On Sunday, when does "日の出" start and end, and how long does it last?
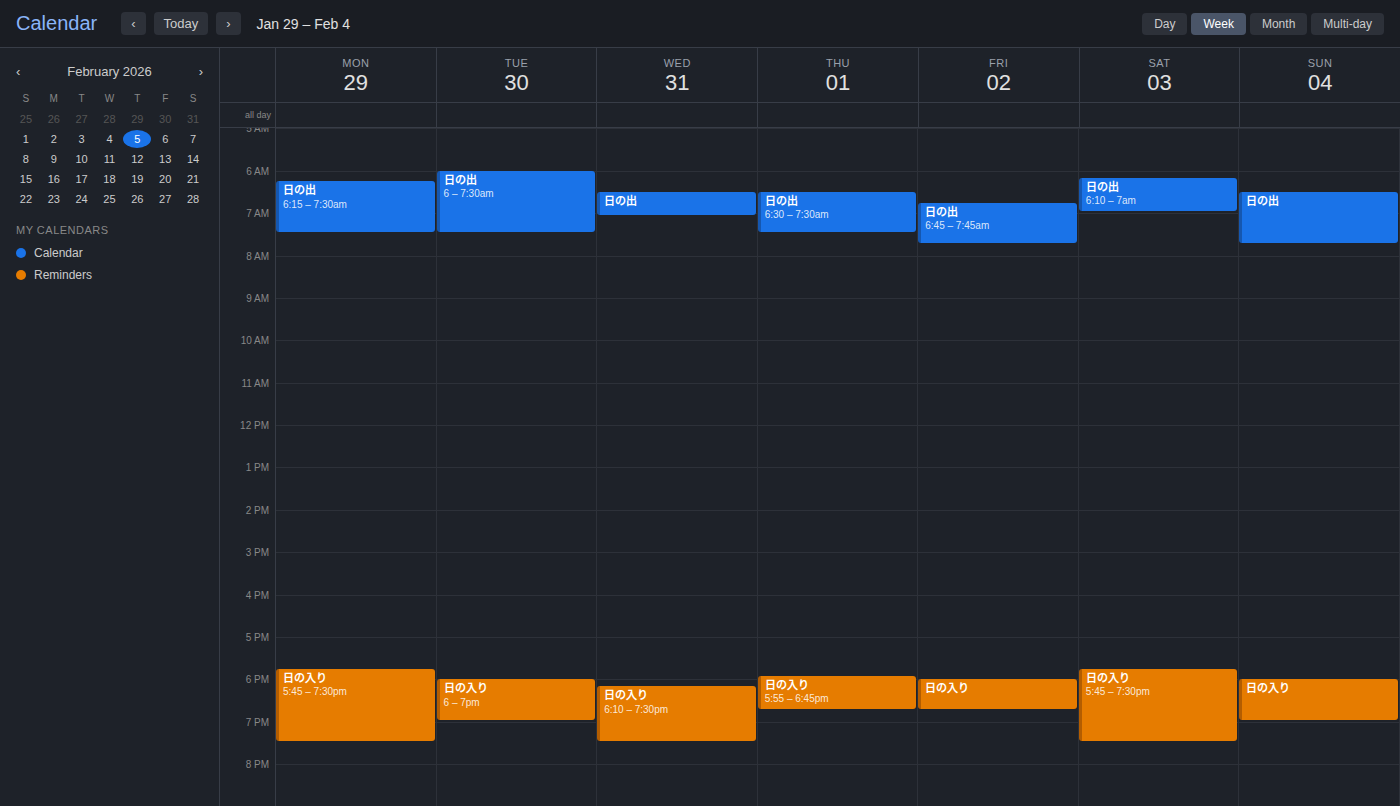
6:30 AM to 7:45 AM, 1 hour 15 minutes